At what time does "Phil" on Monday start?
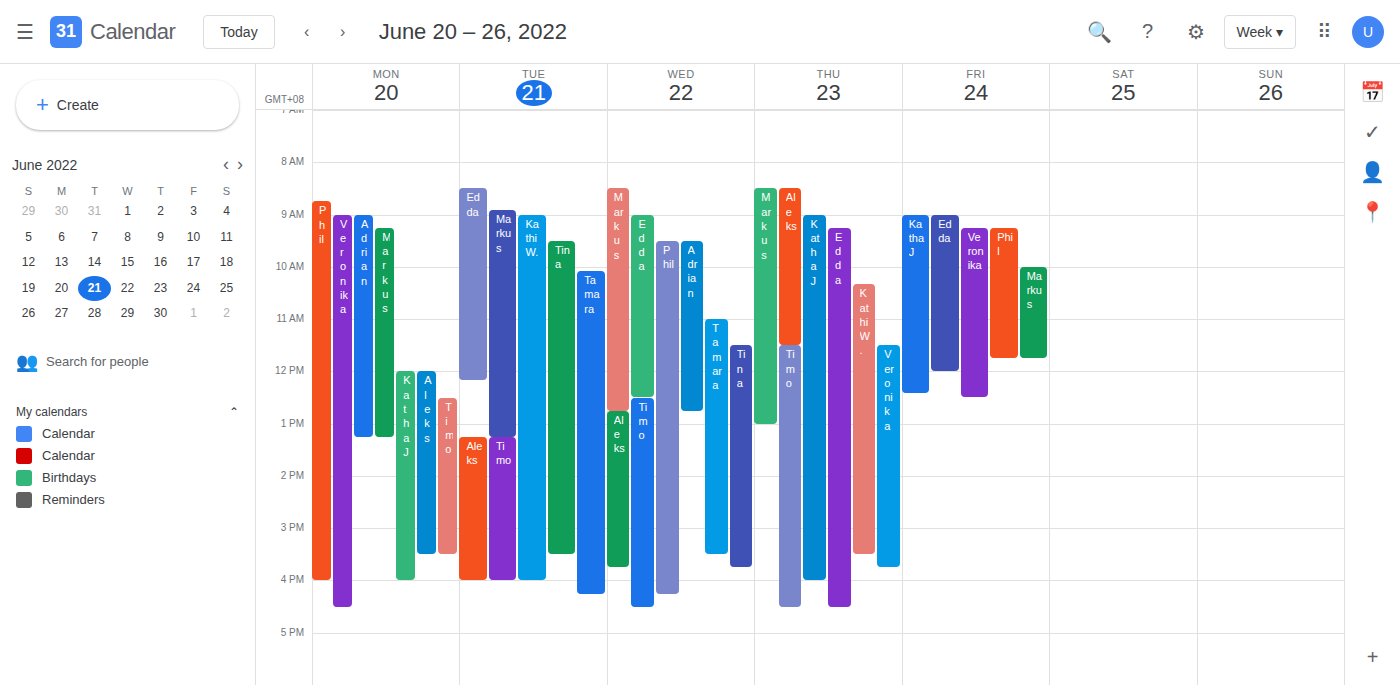
8:45 AM